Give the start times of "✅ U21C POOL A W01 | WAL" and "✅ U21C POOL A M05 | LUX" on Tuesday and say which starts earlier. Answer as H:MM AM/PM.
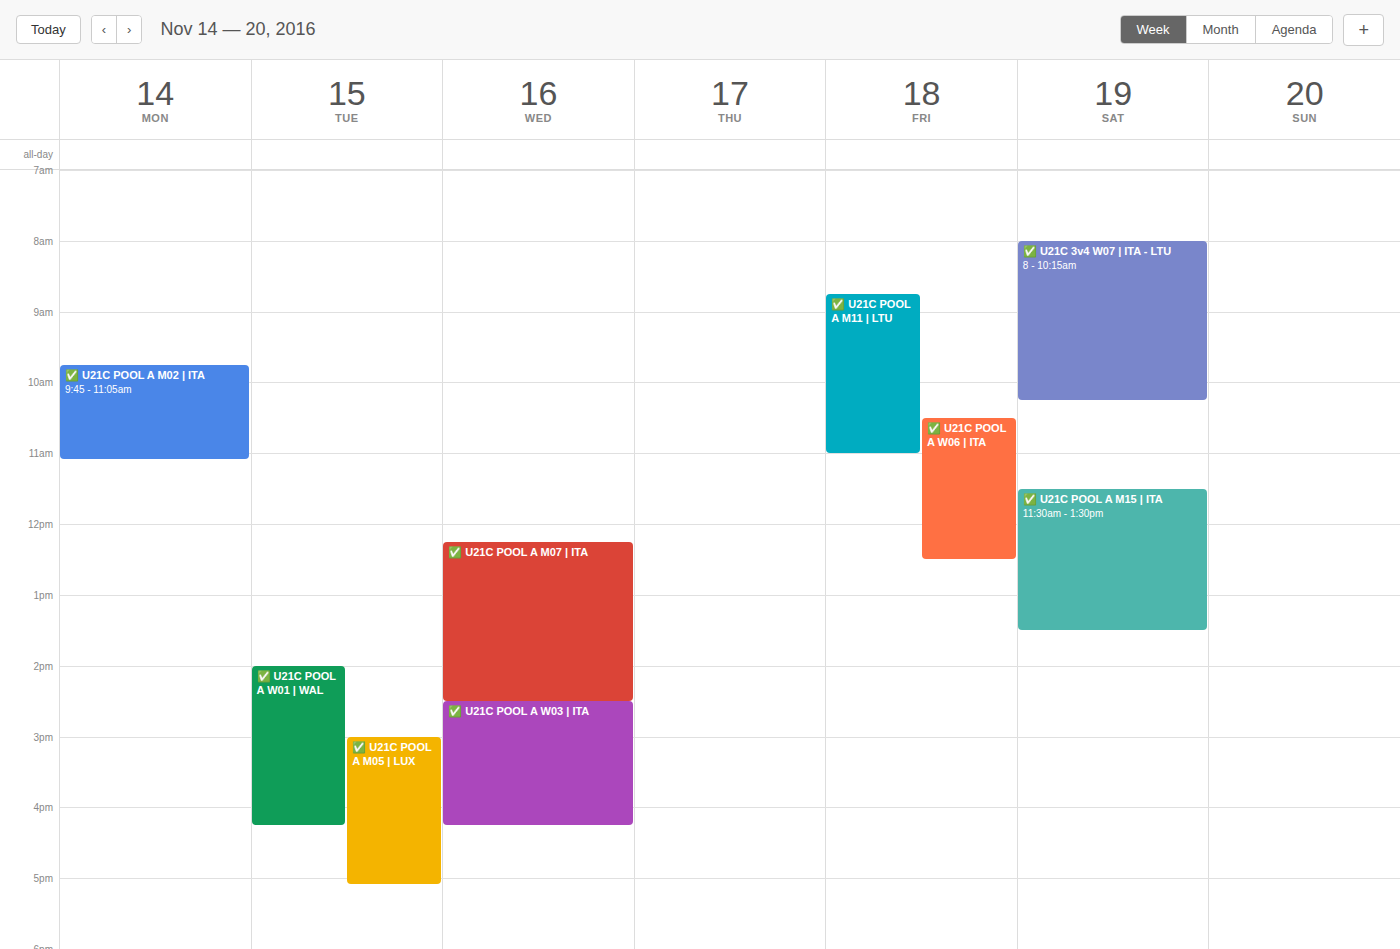
"✅ U21C POOL A W01 | WAL" 2:00 PM; "✅ U21C POOL A M05 | LUX" 3:00 PM.